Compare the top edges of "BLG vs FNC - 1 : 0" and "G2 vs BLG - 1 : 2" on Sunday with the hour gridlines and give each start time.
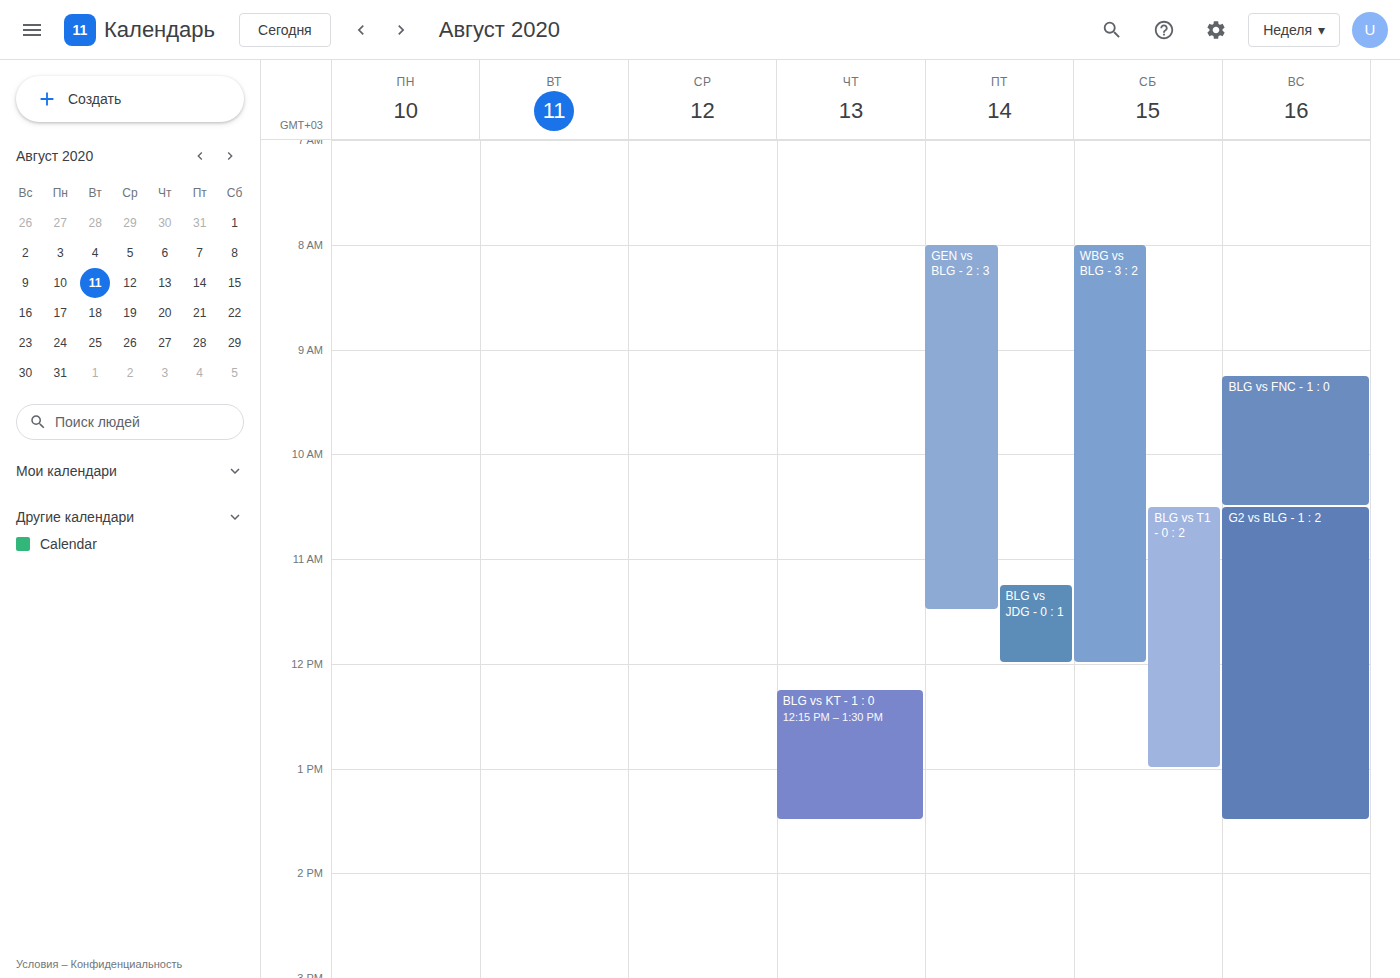
"BLG vs FNC - 1 : 0": 9:15 AM, neither: a quarter of the way from the 9 AM line to the 10 AM line. "G2 vs BLG - 1 : 2": 10:30 AM, halfway between the 10 AM and 11 AM lines.